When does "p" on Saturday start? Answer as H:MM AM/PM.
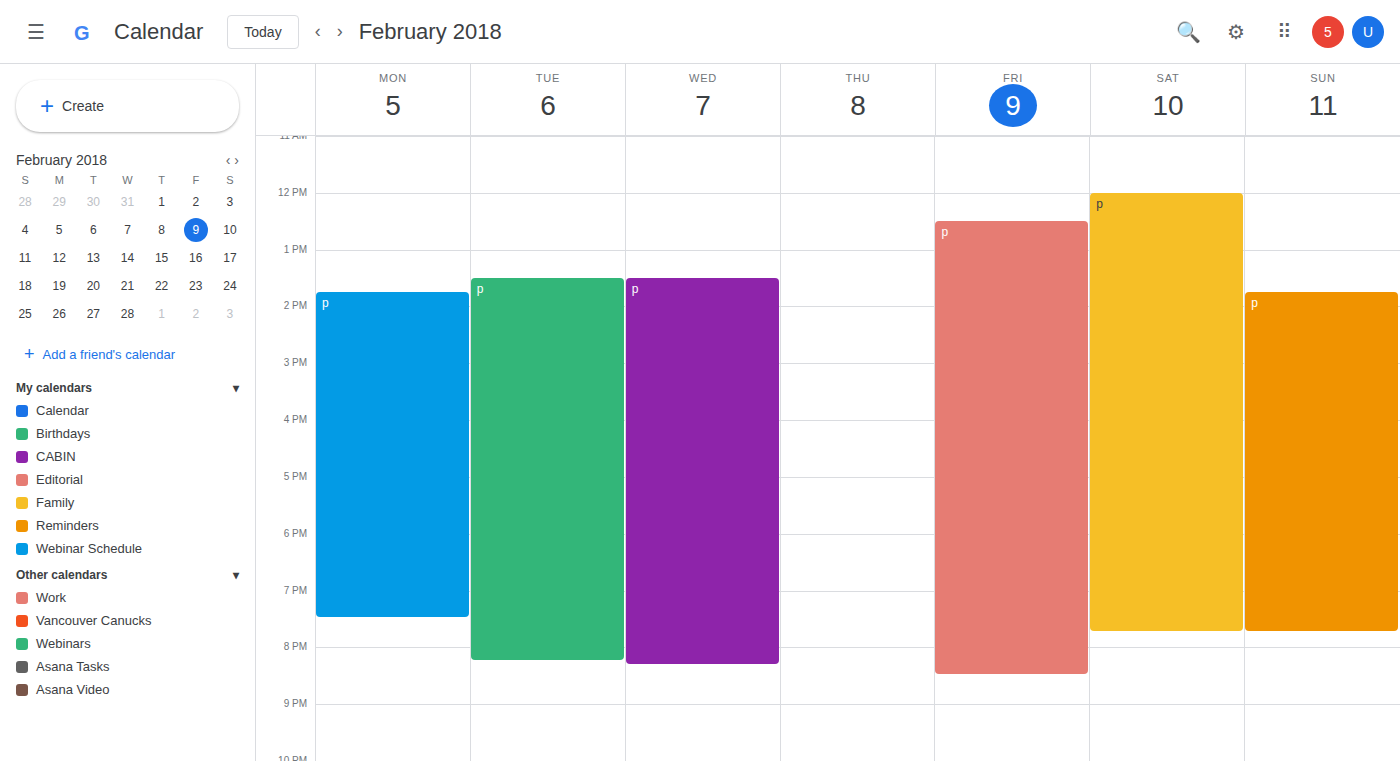
12:00 PM